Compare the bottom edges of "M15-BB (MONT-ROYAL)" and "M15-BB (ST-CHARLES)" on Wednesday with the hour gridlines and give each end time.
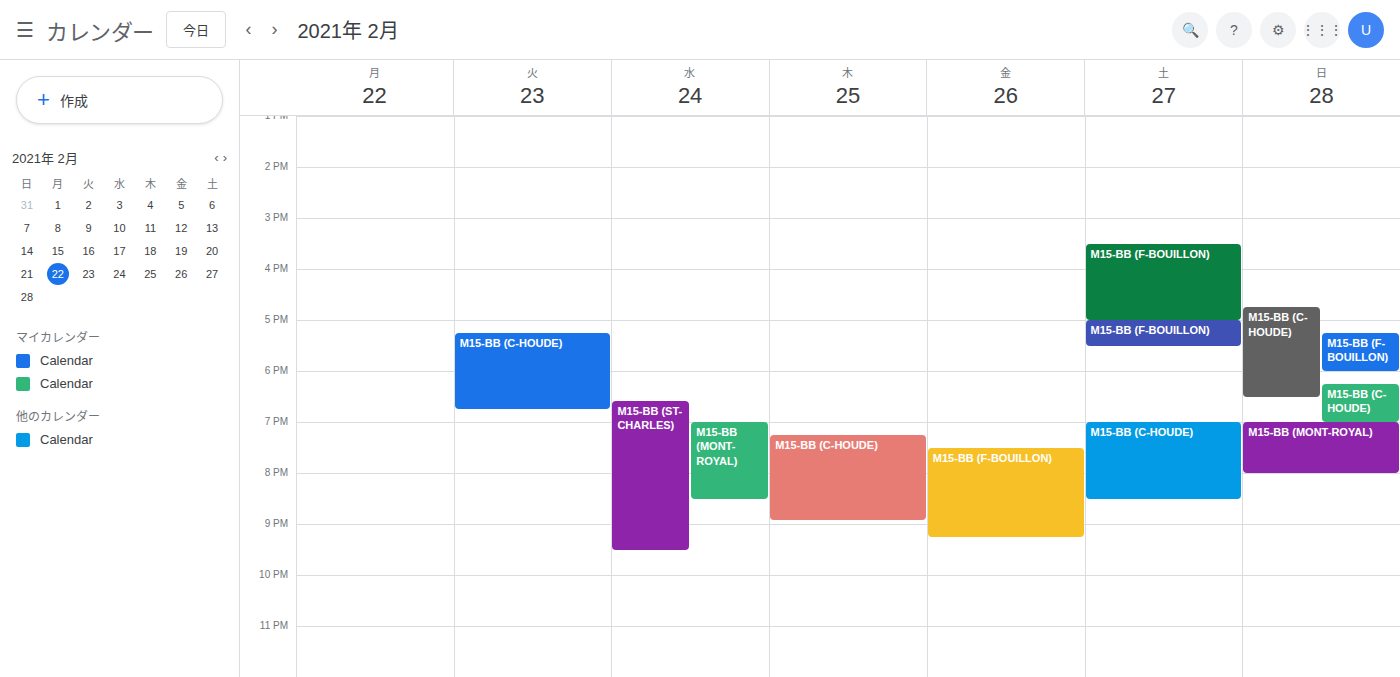
"M15-BB (MONT-ROYAL)": 20:30, halfway between the 20:00 and 21:00 lines. "M15-BB (ST-CHARLES)": 21:30, halfway between the 21:00 and 22:00 lines.